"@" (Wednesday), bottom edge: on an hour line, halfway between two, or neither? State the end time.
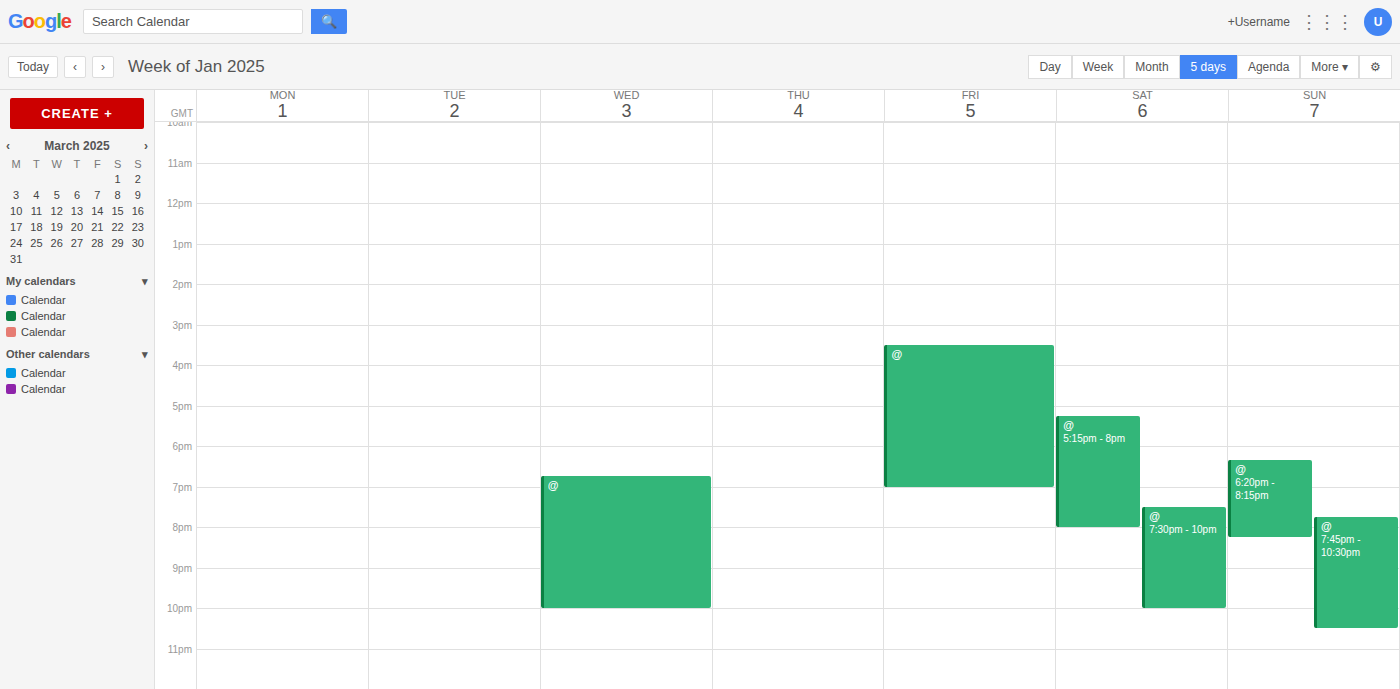
10:00 PM -- exactly on the 10 PM line.